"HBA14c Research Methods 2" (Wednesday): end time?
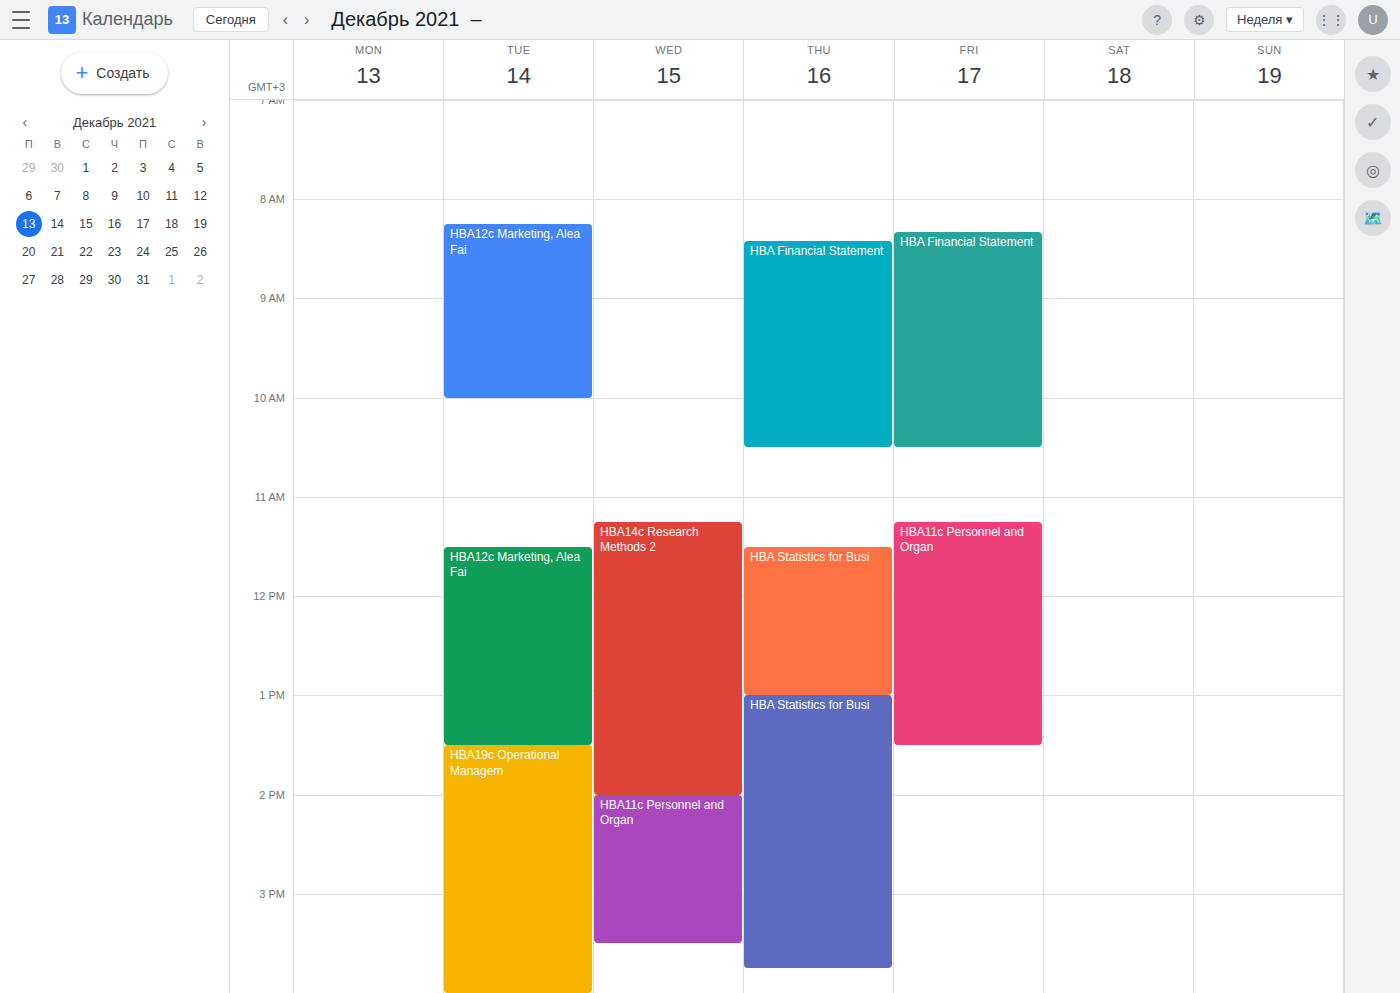
2:00 PM